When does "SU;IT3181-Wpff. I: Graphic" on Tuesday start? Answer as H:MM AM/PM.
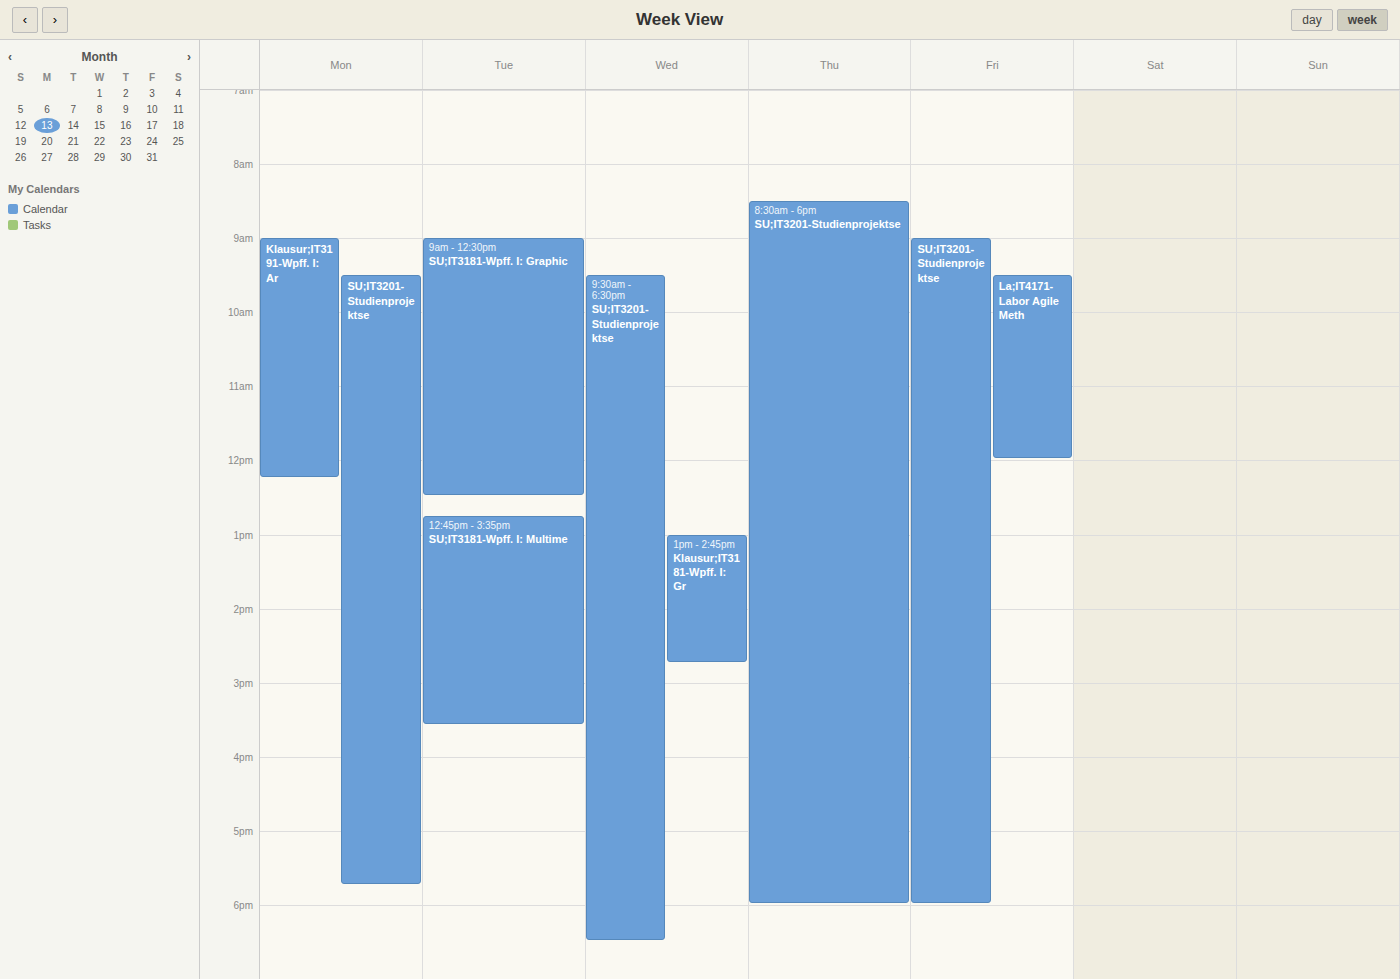
9:00 AM